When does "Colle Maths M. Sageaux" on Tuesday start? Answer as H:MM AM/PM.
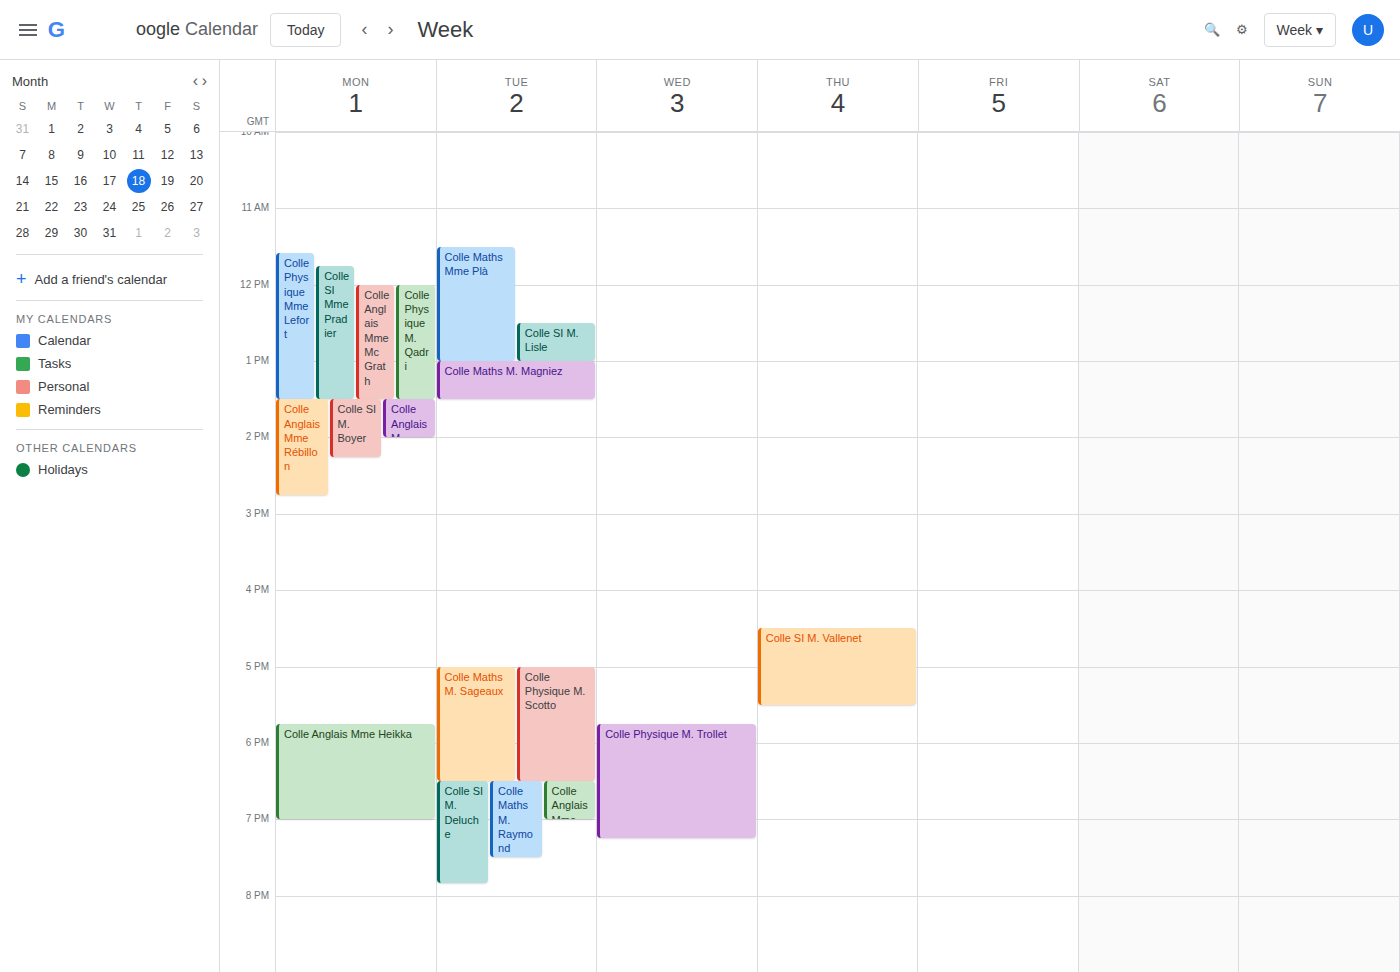
5:00 PM